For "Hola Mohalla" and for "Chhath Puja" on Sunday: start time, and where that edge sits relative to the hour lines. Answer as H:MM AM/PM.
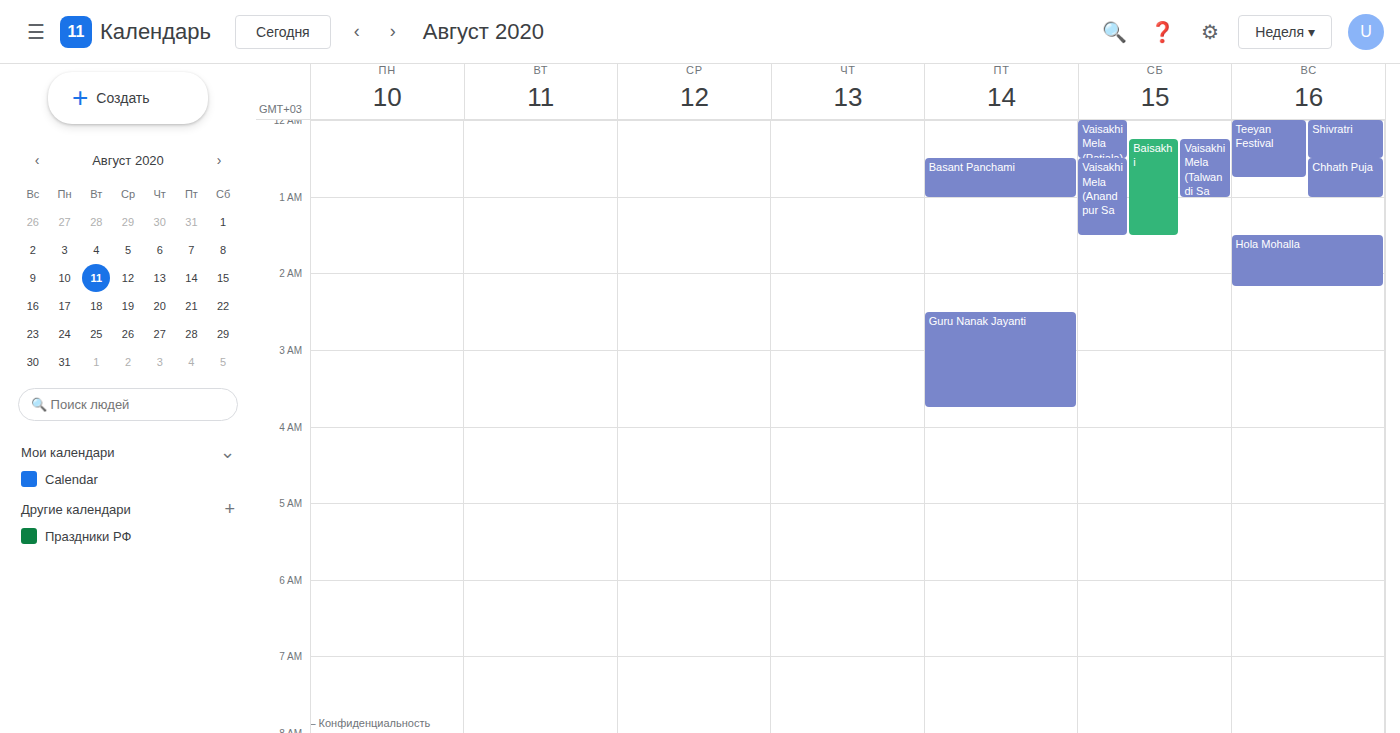
"Hola Mohalla": 1:30 AM, halfway between the 1 AM and 2 AM lines. "Chhath Puja": 12:30 AM, halfway between the 12 AM and 1 AM lines.